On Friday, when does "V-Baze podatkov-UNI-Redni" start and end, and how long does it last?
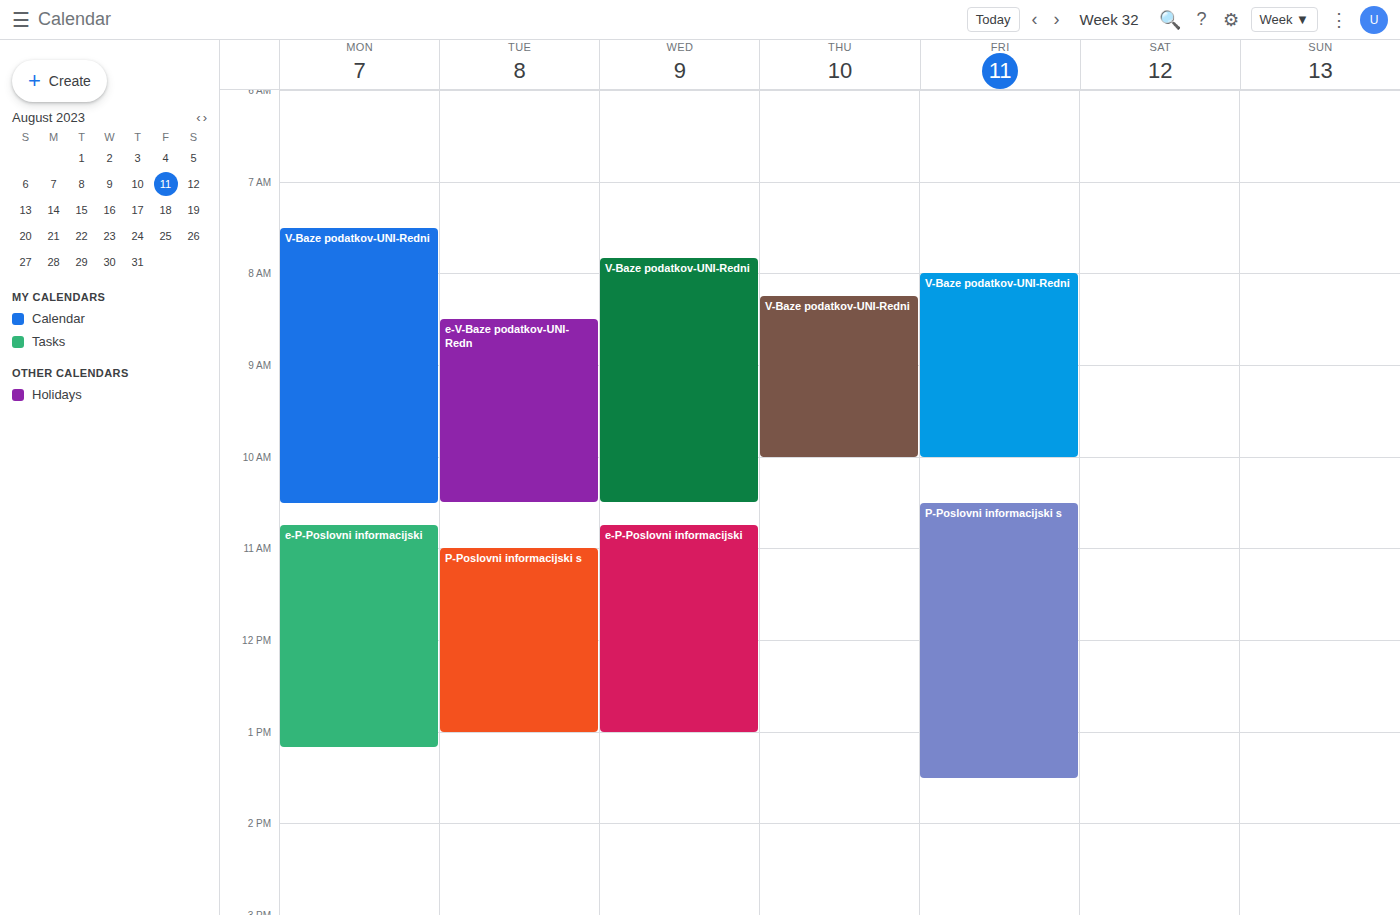
8:00 AM to 10:00 AM, 2 hours